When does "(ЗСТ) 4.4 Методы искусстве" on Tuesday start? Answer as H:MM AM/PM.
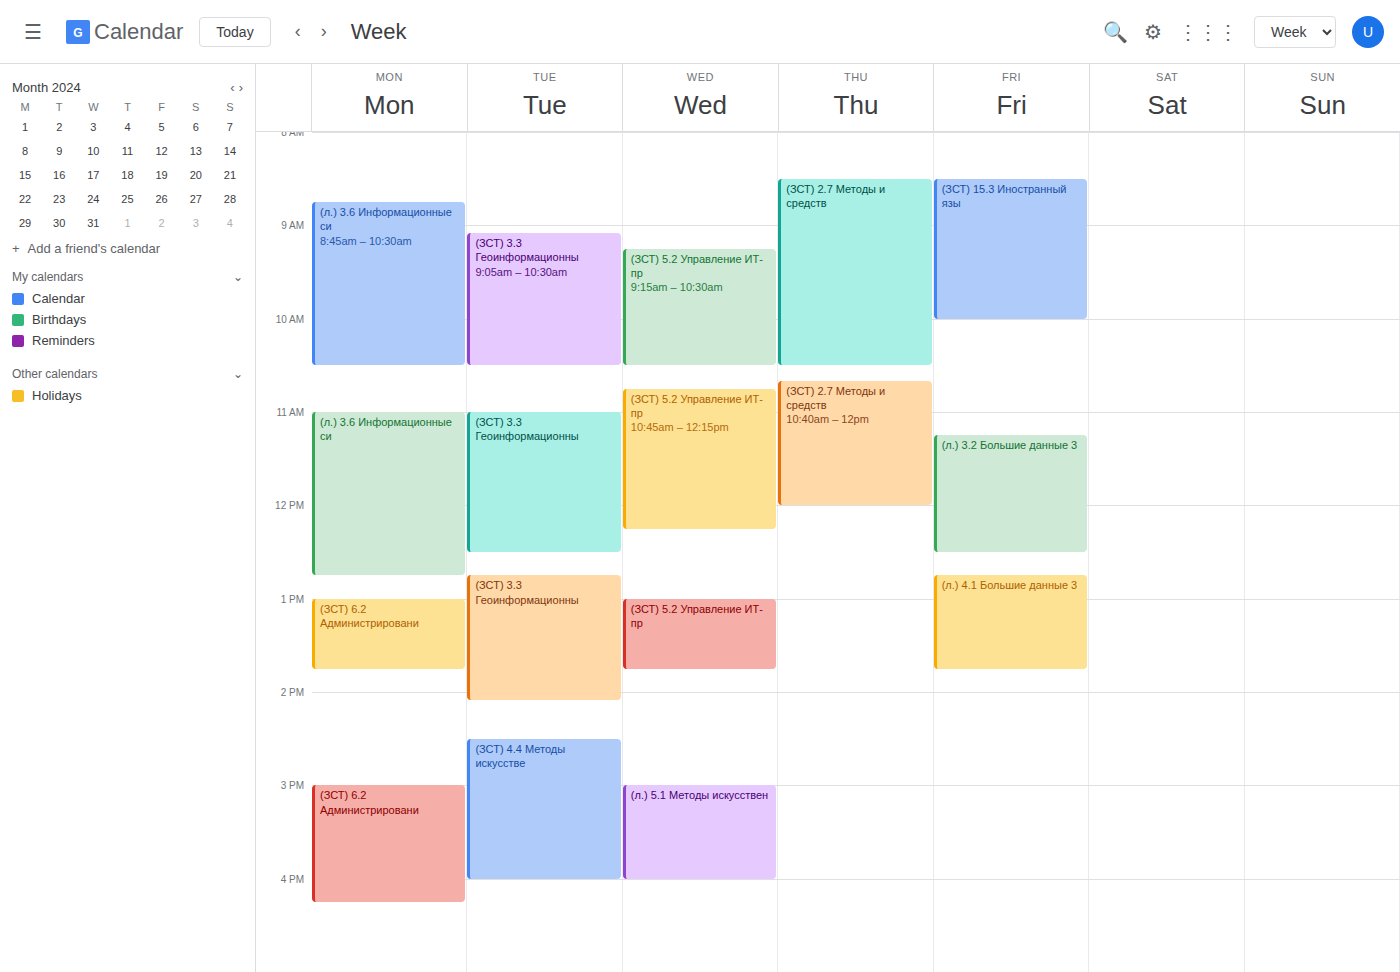
2:30 PM